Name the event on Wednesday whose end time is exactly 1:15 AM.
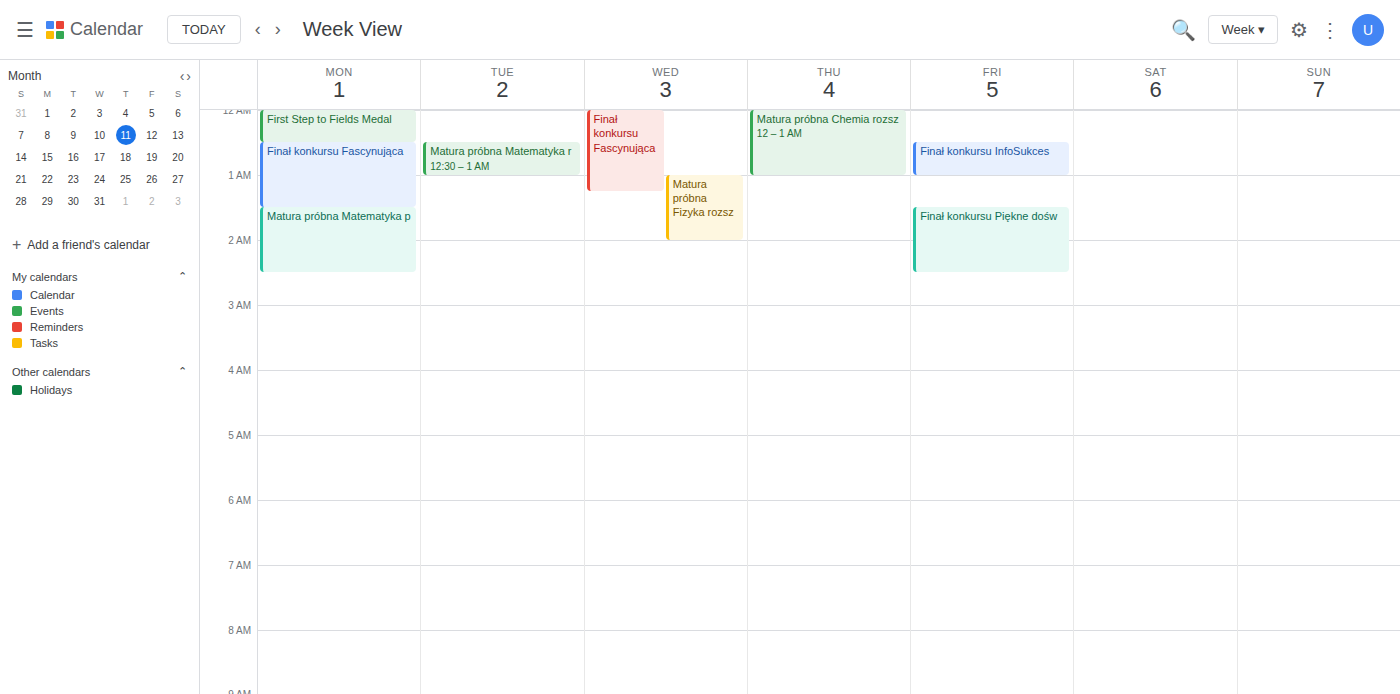
"Finał konkursu Fascynująca"